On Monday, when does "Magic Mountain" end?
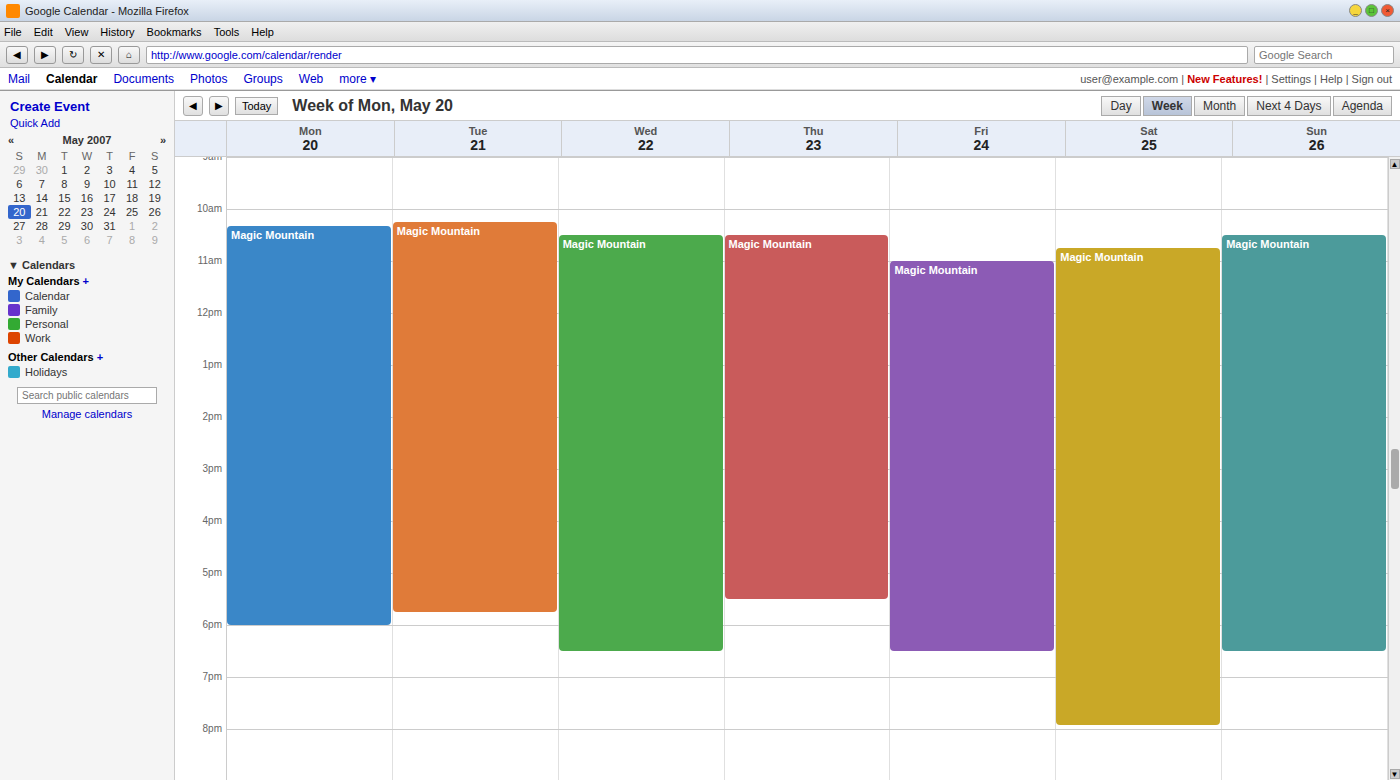
6:00 PM